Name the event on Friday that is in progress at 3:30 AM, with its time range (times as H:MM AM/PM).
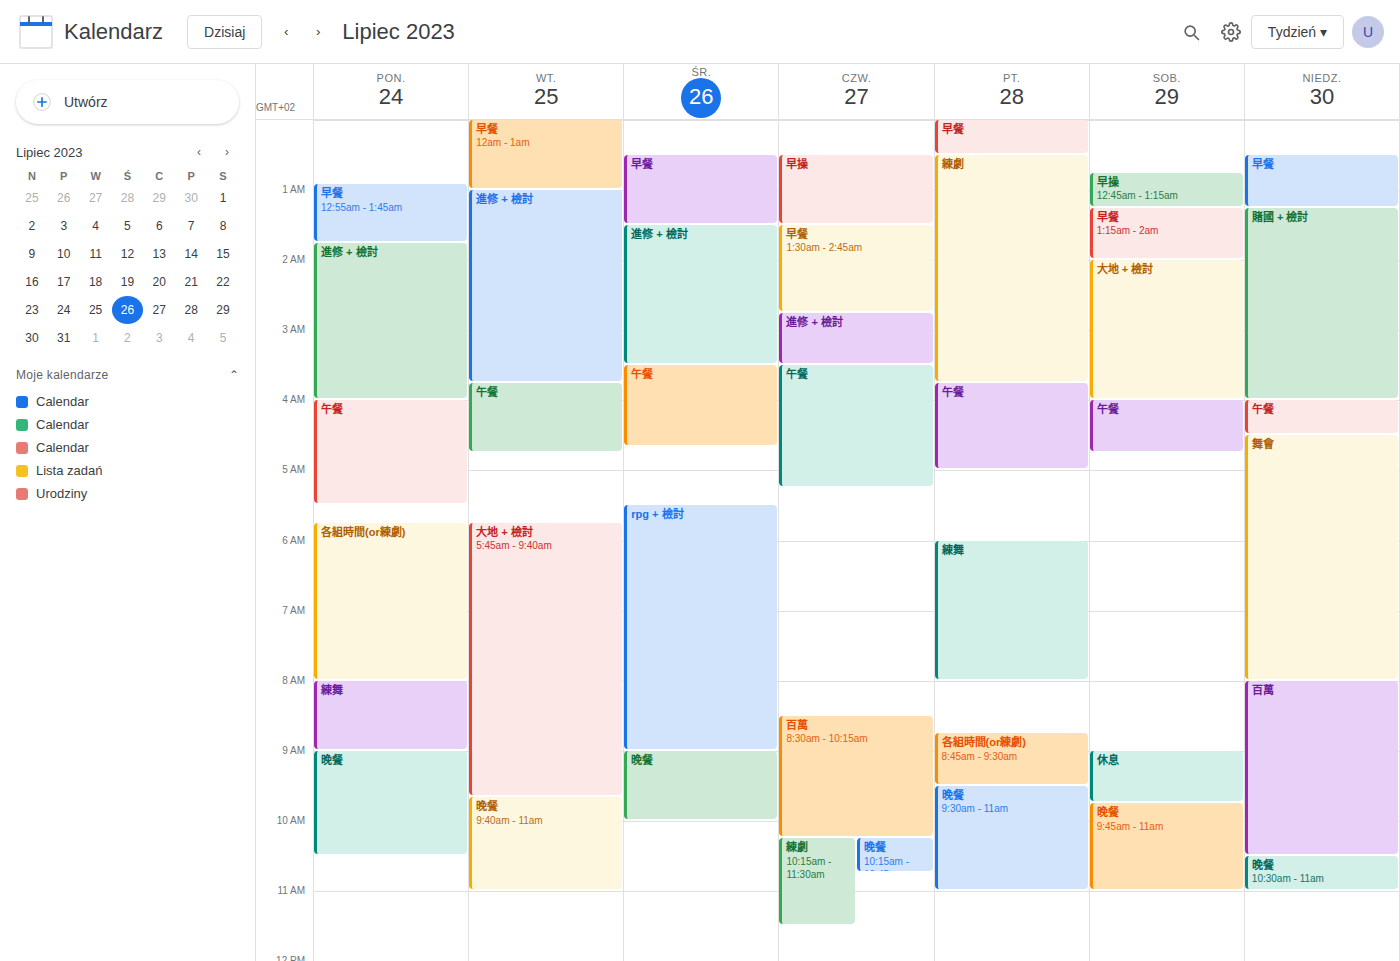
"練劇", 12:30 AM to 3:45 AM